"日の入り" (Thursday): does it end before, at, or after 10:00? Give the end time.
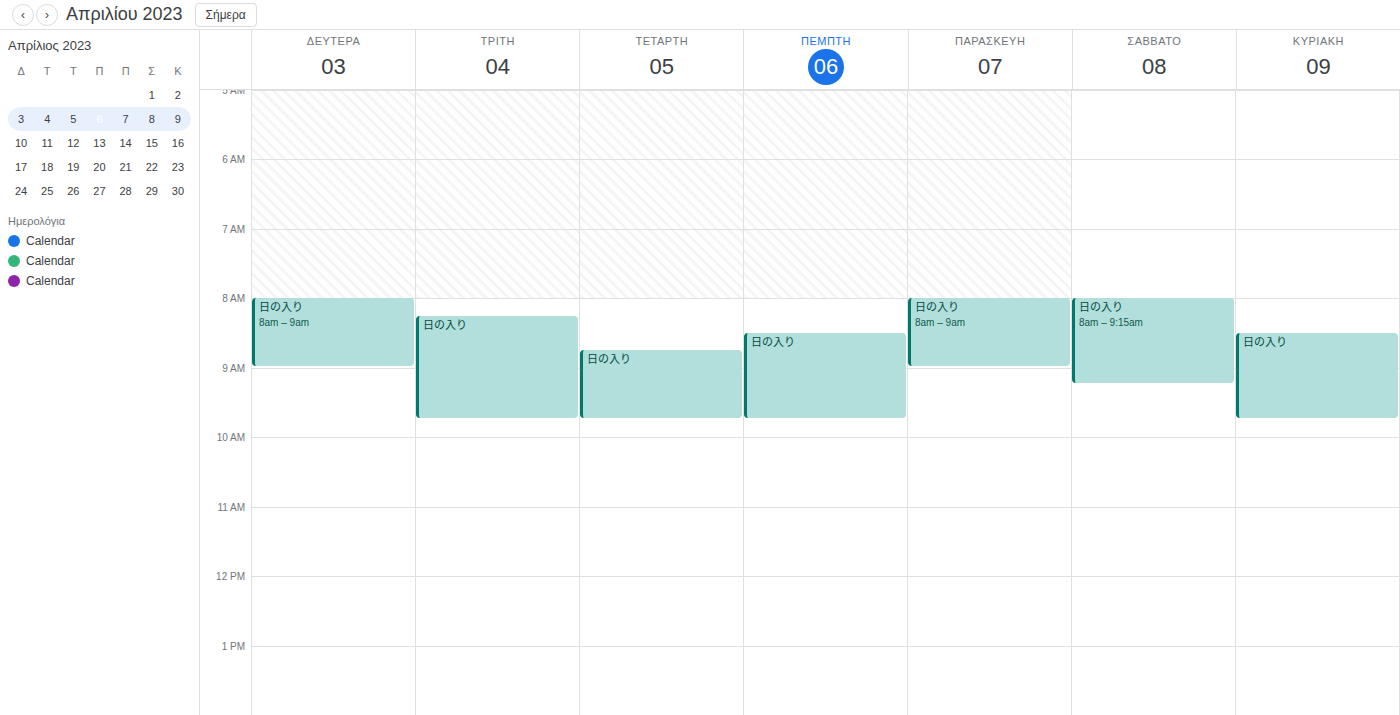
09:45 -- before 10:00, 15 minutes above the 10:00 line.